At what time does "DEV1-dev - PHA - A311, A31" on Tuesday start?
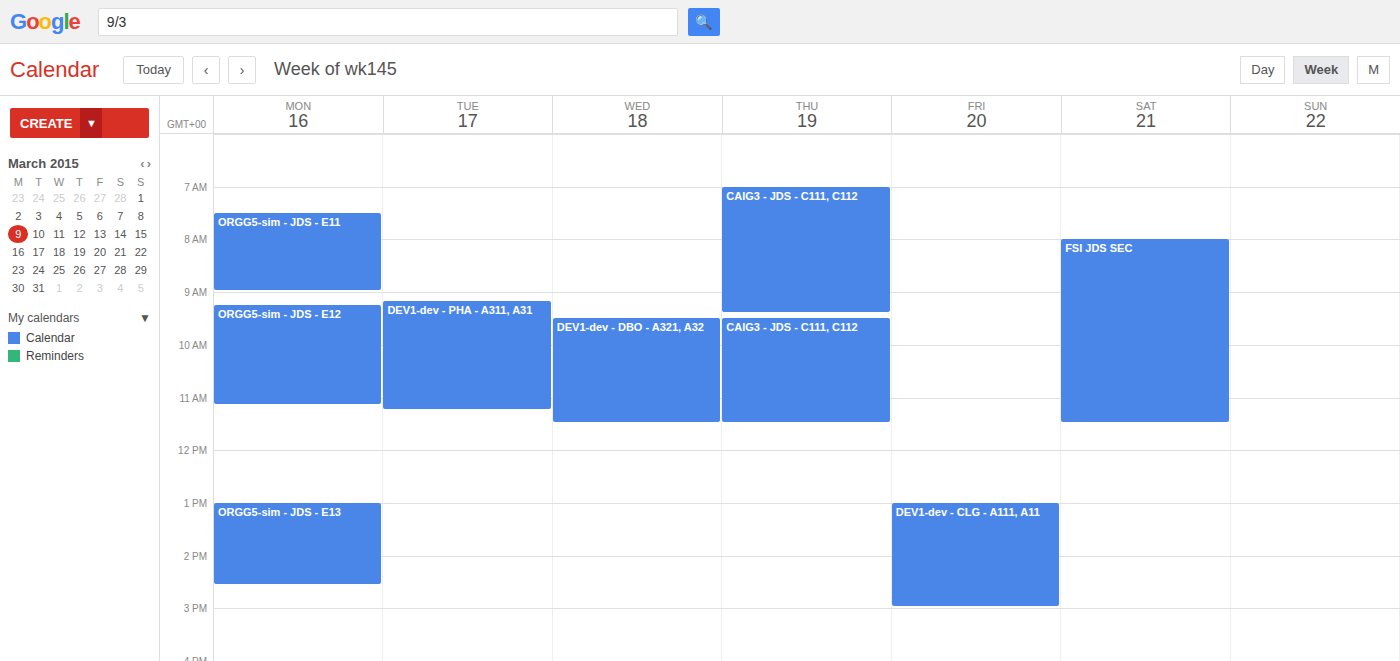
9:10 AM